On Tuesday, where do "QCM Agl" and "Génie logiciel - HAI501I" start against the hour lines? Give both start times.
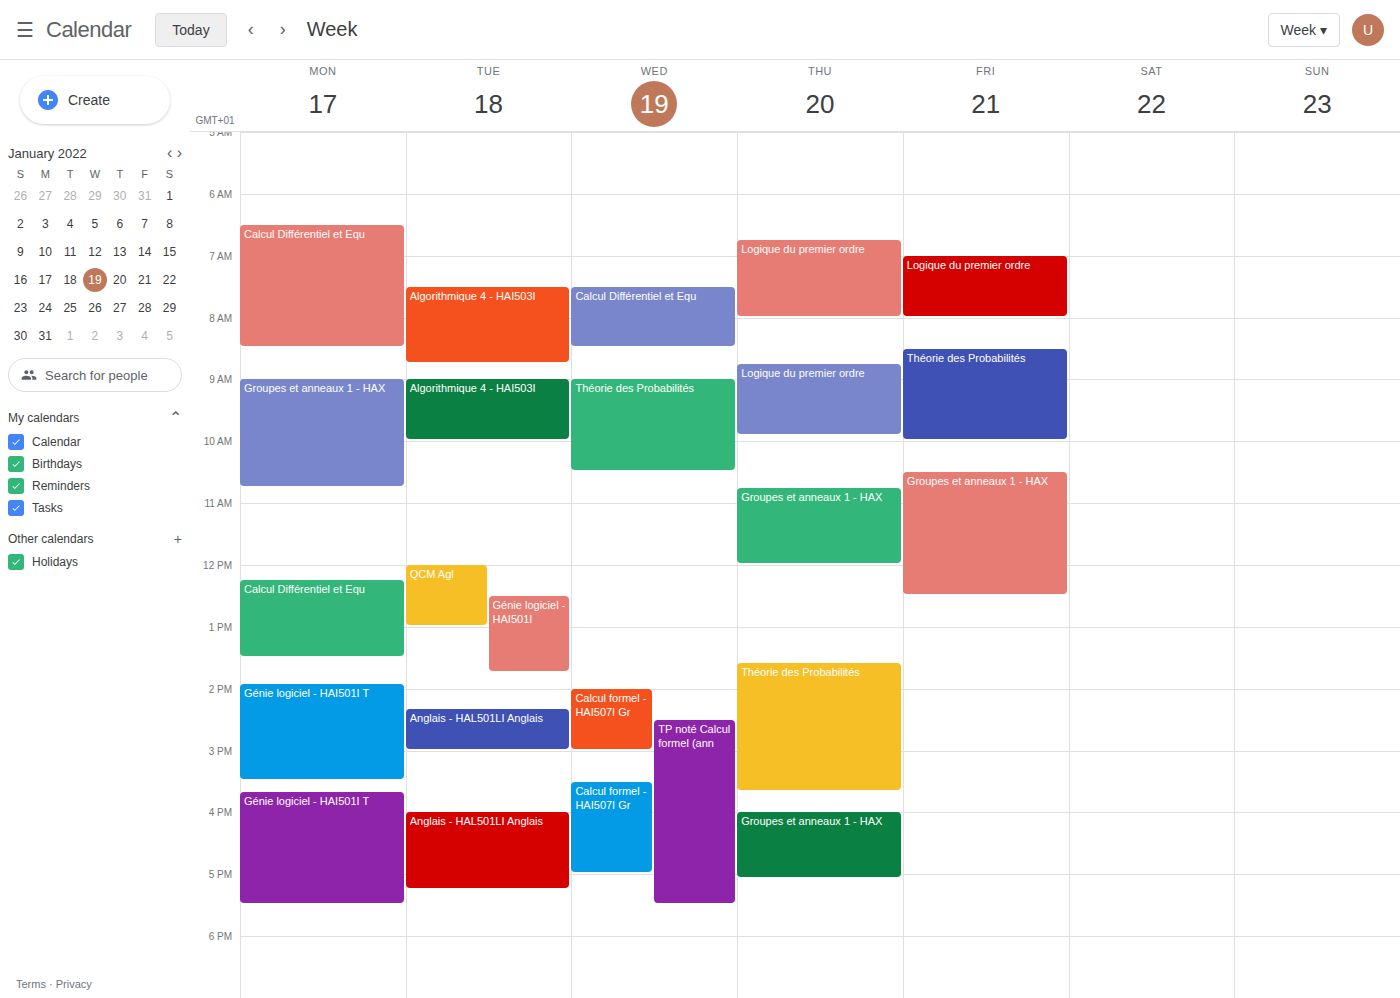
"QCM Agl": 12:00 PM, exactly on the 12 PM line. "Génie logiciel - HAI501I": 12:30 PM, halfway between the 12 PM and 1 PM lines.